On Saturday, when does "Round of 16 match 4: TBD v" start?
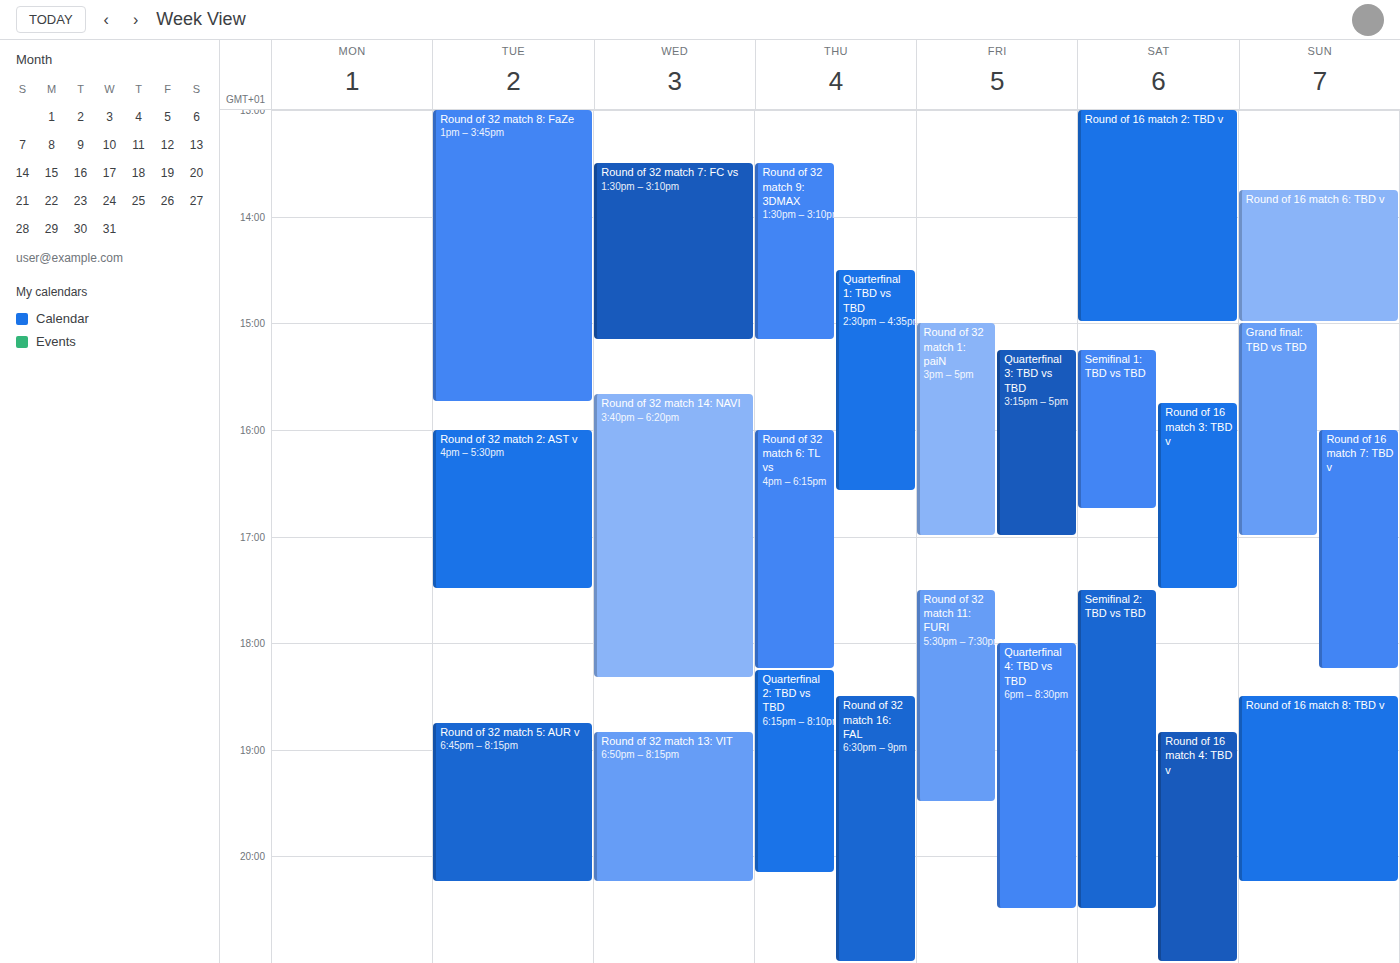
6:50 PM